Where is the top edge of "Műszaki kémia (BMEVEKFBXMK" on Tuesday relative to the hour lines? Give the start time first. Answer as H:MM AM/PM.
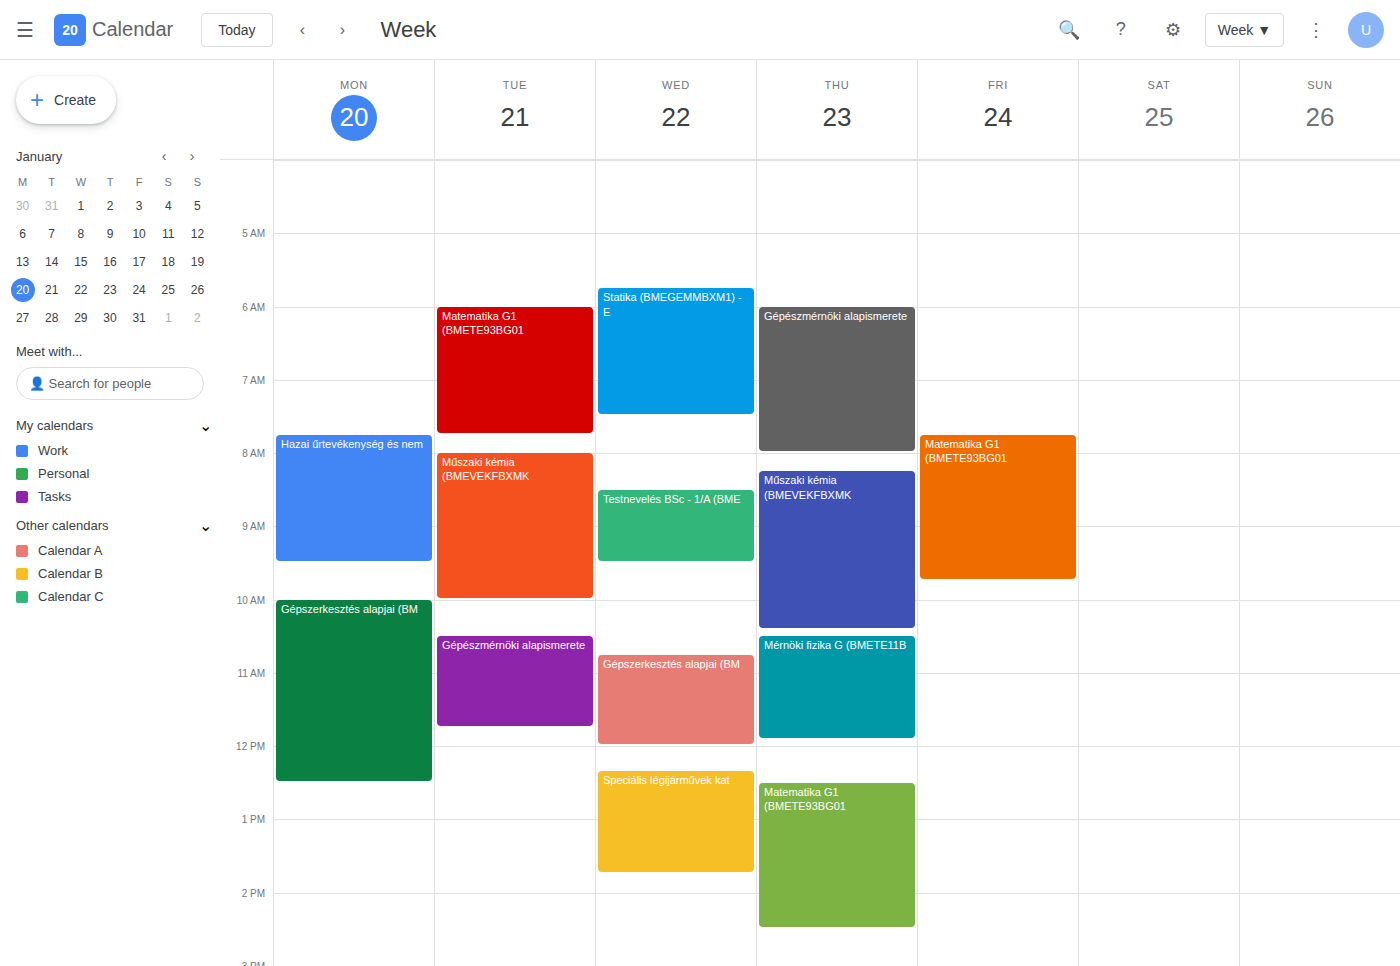
8:00 AM -- exactly on the 8 AM line.